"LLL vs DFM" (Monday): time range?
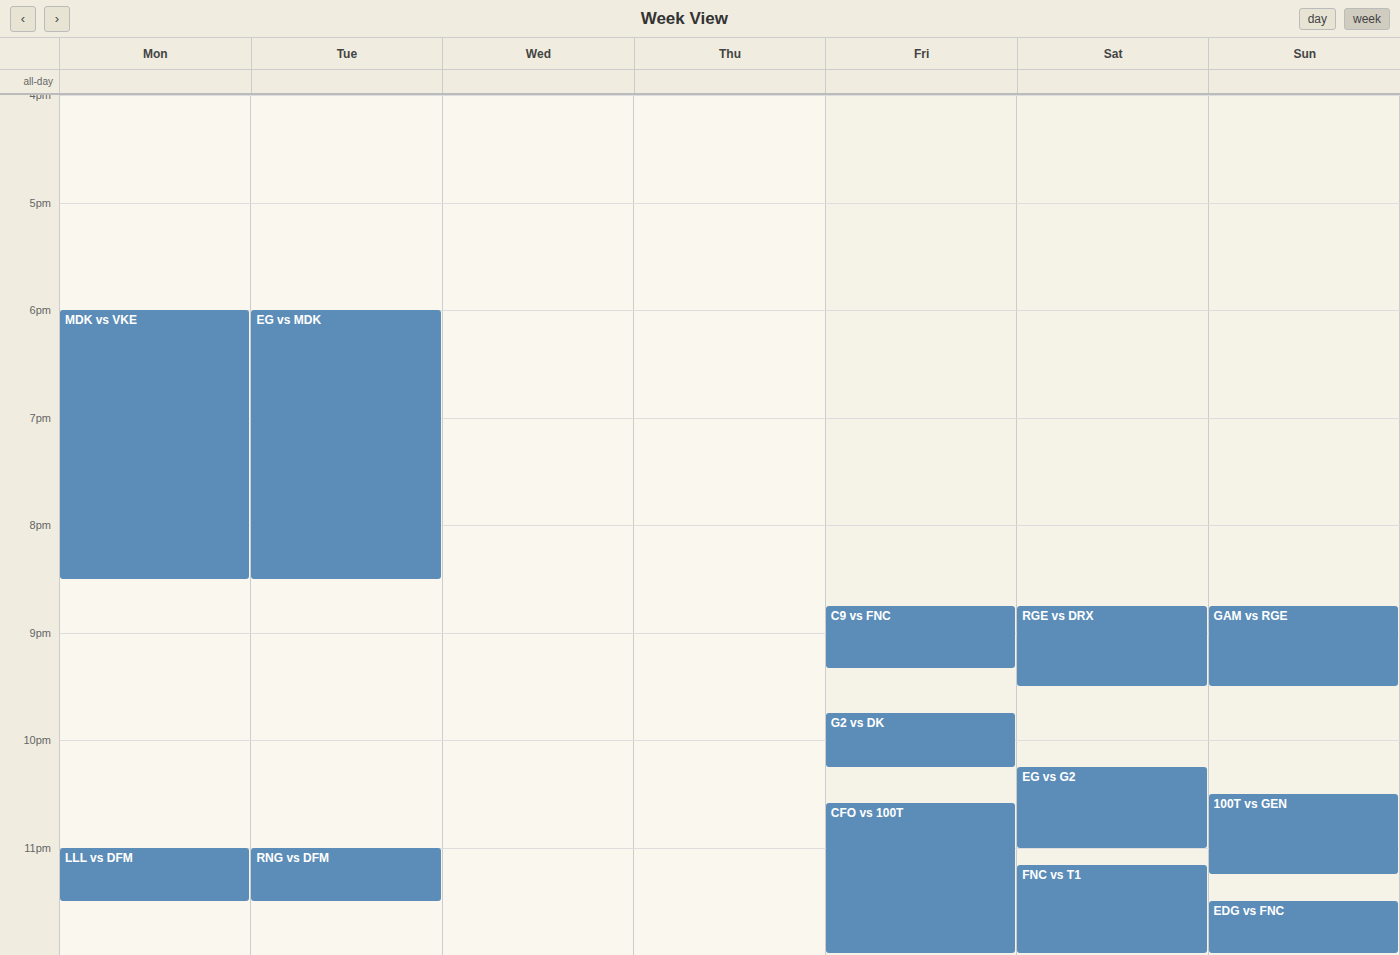
11:00 PM to 11:30 PM